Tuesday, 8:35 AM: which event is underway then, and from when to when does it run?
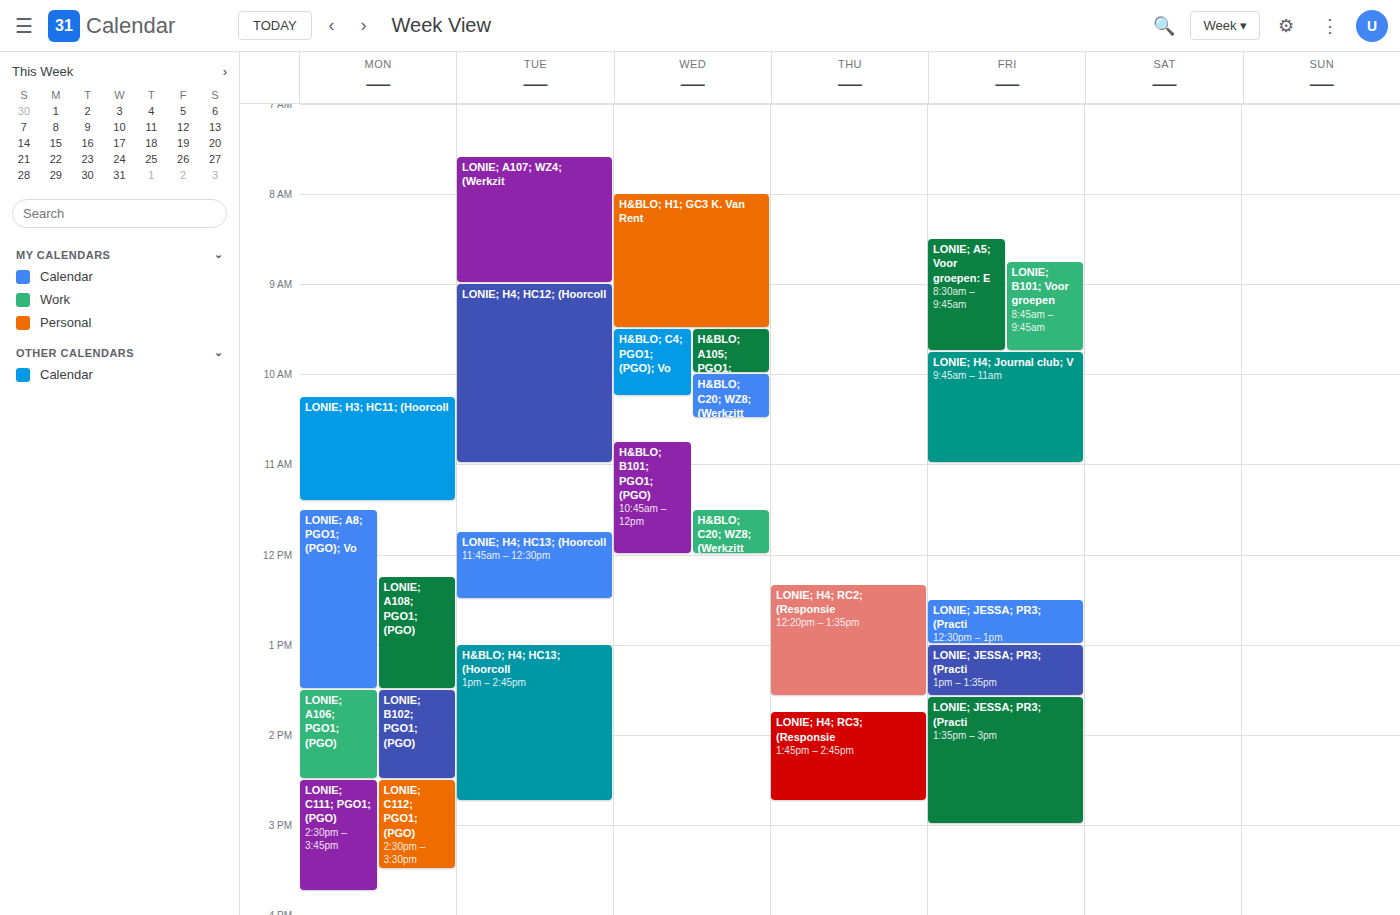
"LONIE; A107; WZ4; (Werkzit", 7:35 AM to 9:00 AM